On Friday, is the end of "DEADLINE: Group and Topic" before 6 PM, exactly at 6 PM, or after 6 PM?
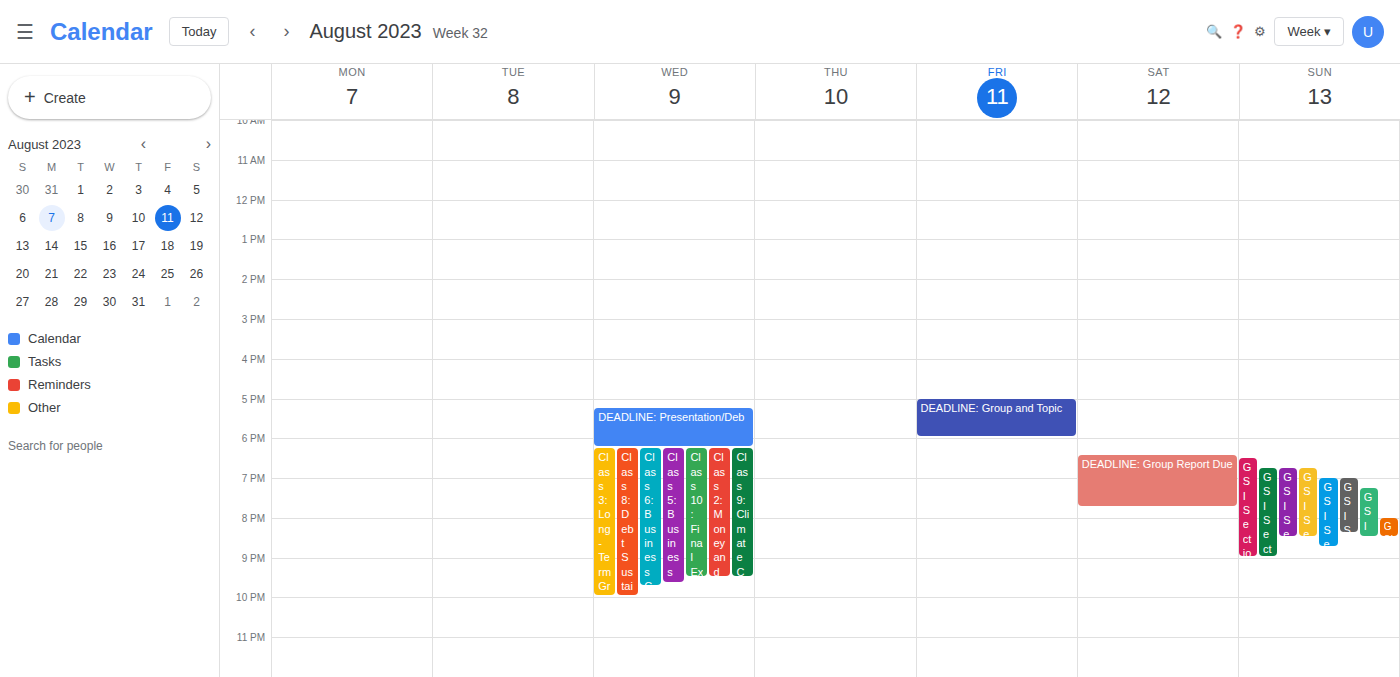
6:00 PM -- exactly at 6 PM, on the 6 PM line.